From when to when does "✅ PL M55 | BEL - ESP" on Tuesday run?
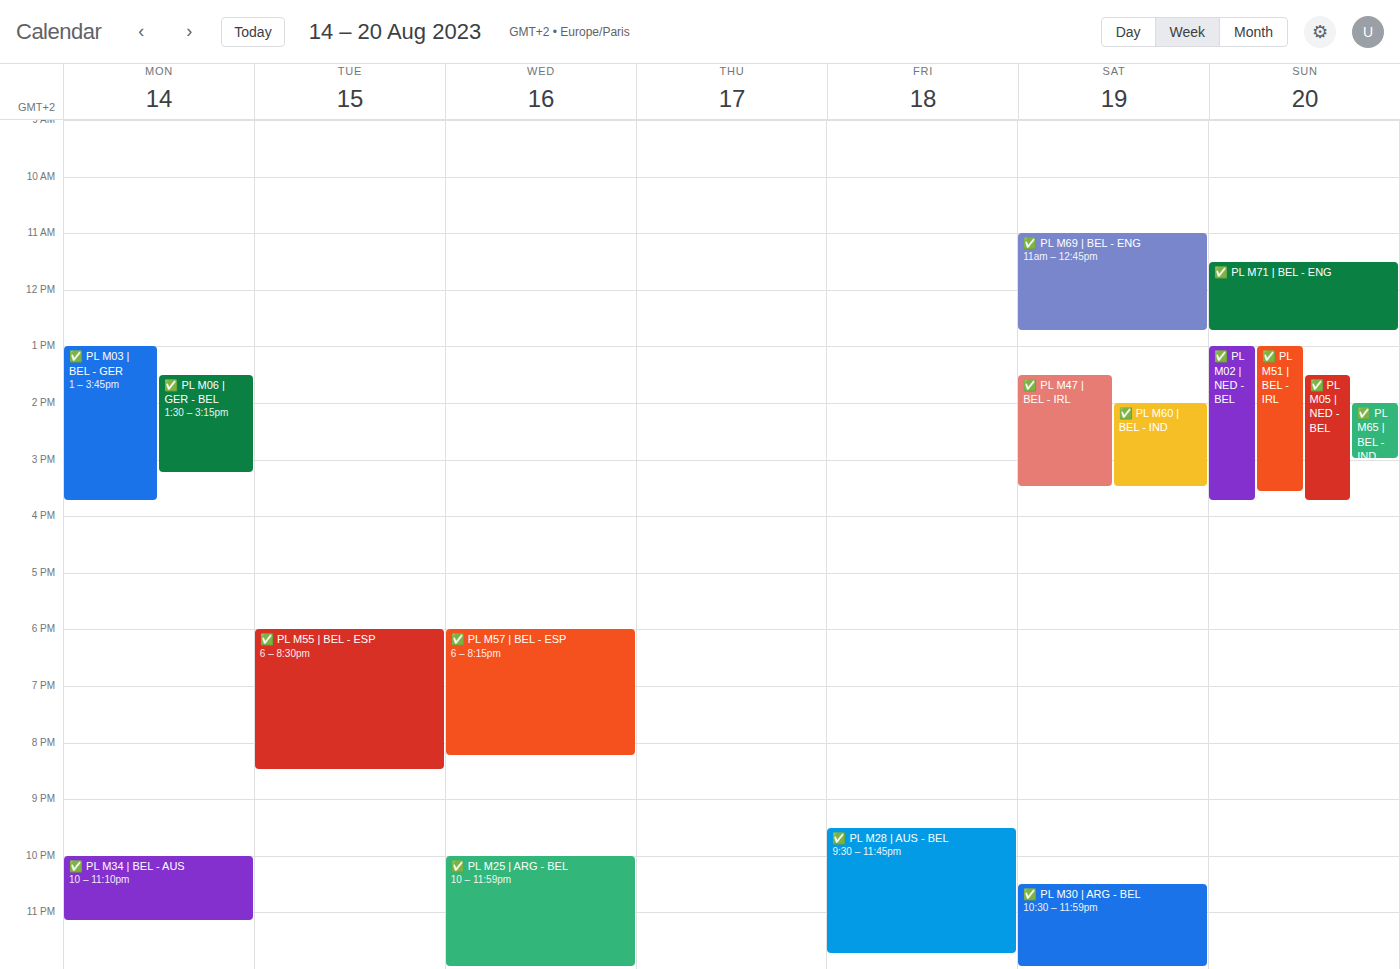
6:00 PM to 8:30 PM